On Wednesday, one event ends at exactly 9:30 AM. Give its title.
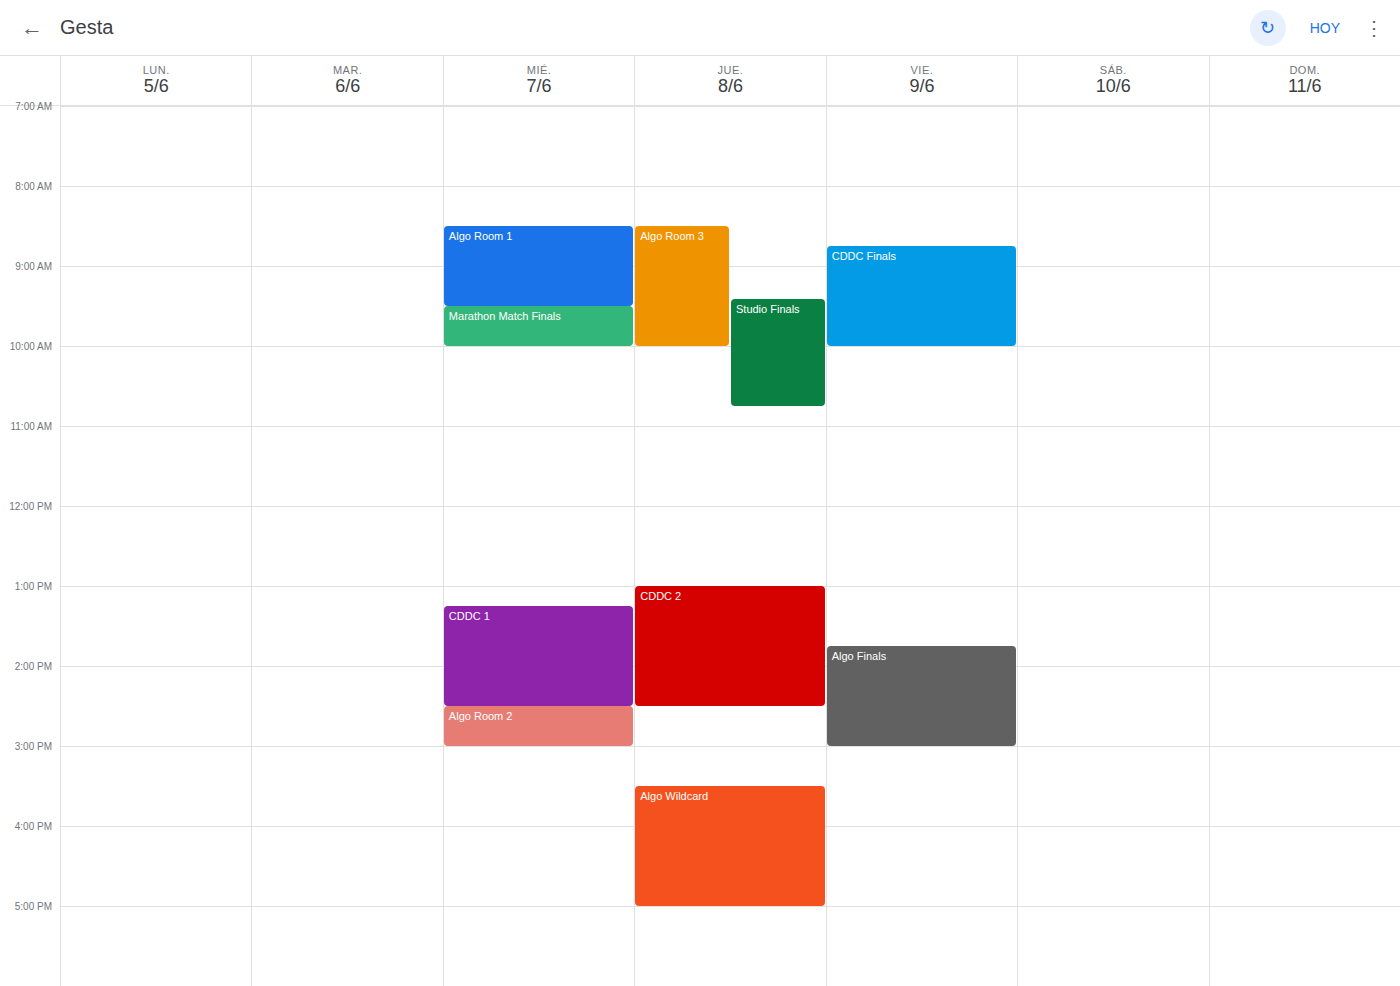
"Algo Room 1"